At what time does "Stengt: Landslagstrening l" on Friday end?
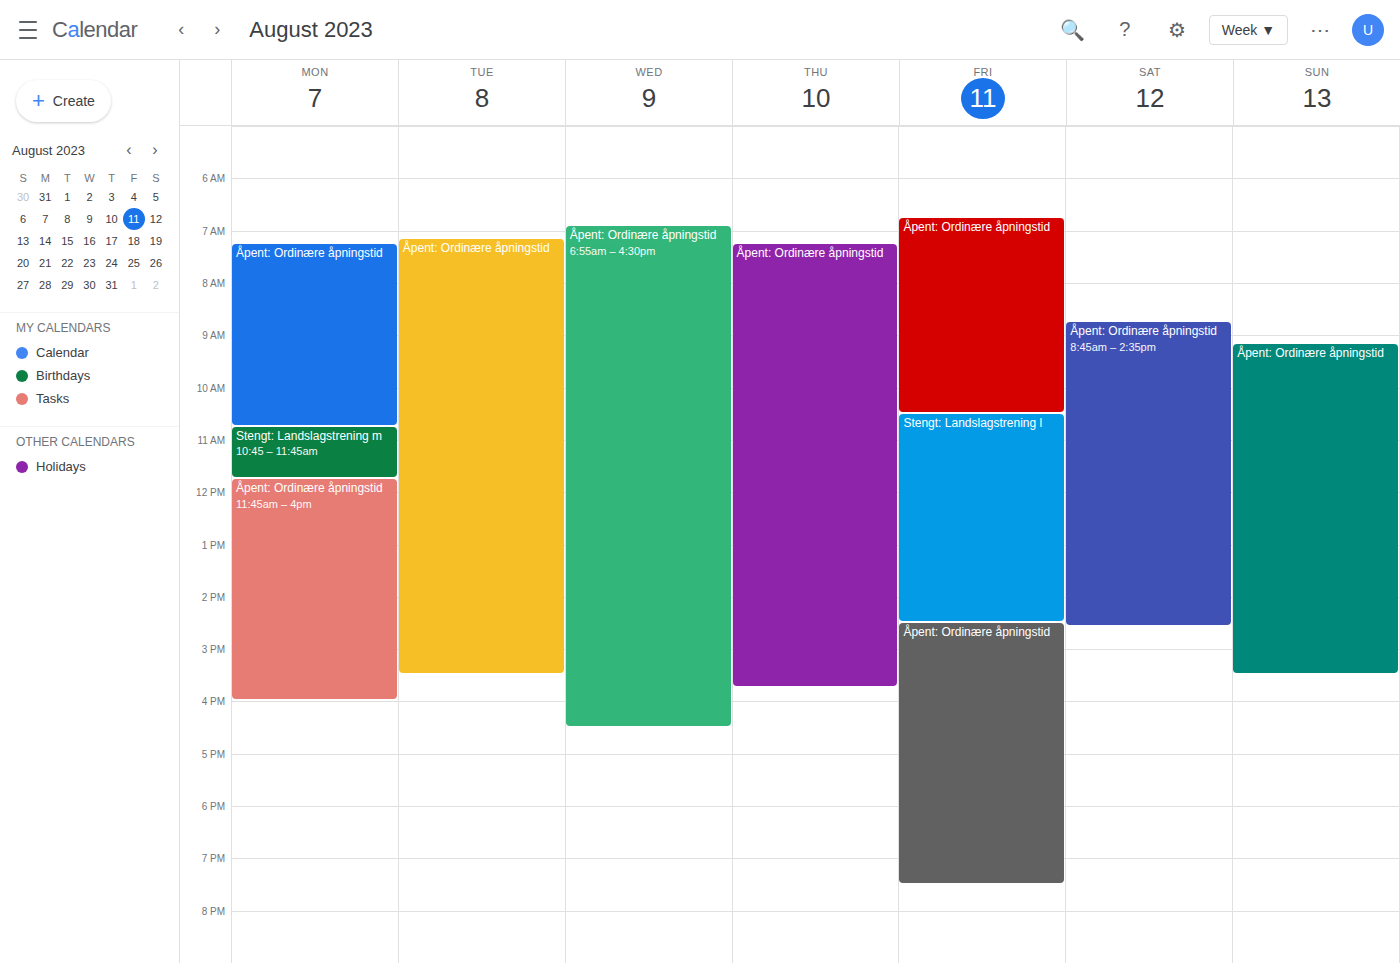
2:30 PM